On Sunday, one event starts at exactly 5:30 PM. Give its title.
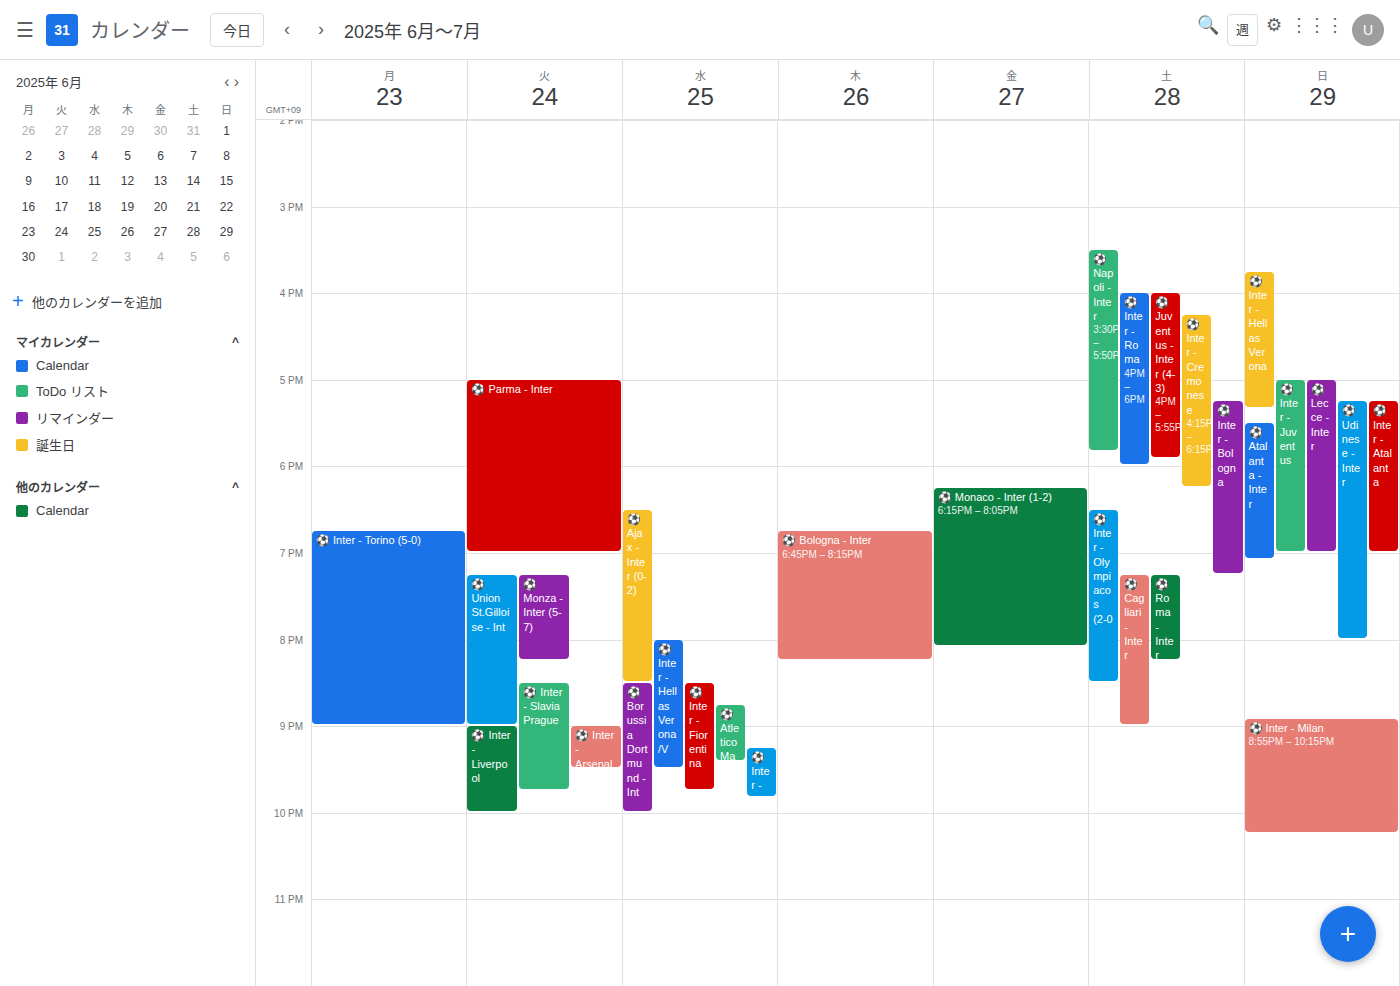
"⚽️ Atalanta - Inter"